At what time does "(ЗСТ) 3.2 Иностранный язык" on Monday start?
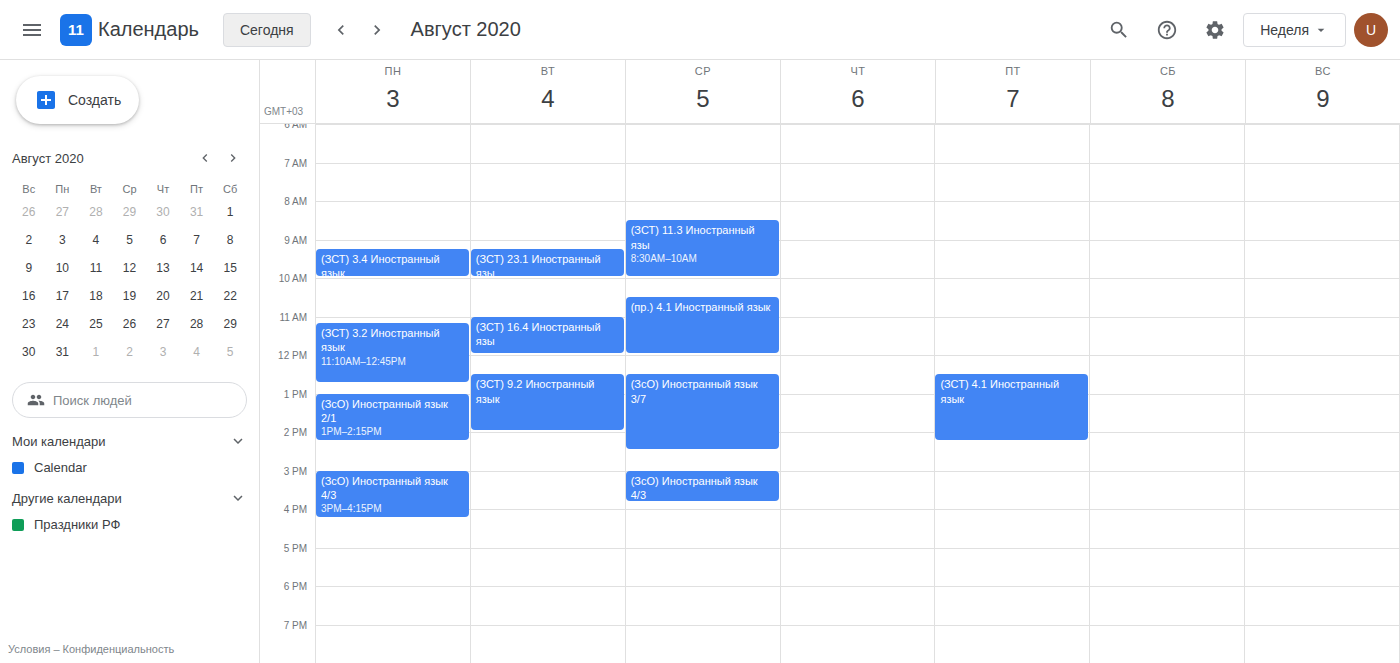
11:10 AM